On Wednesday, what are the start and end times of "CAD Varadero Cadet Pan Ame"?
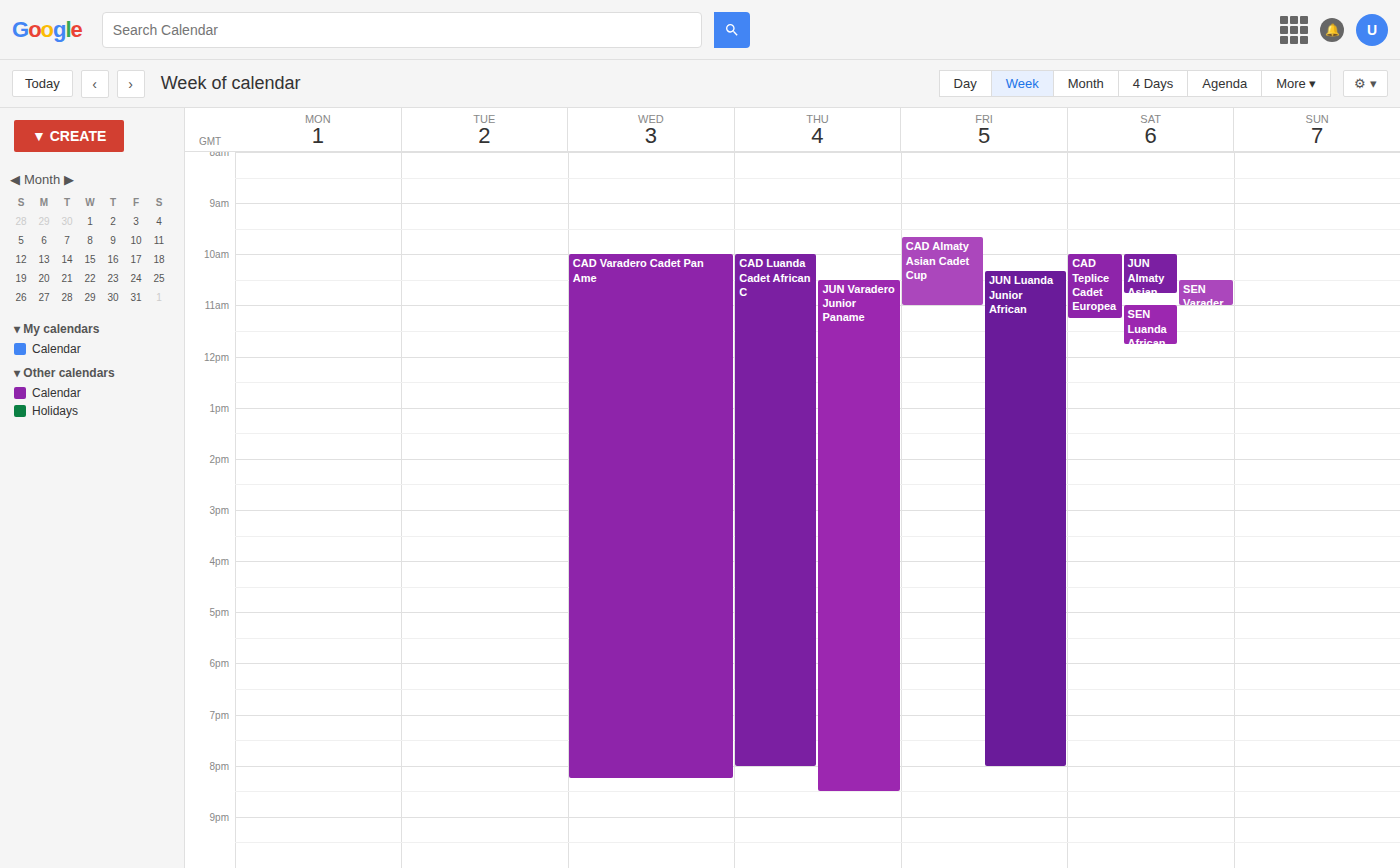
10:00 to 20:15